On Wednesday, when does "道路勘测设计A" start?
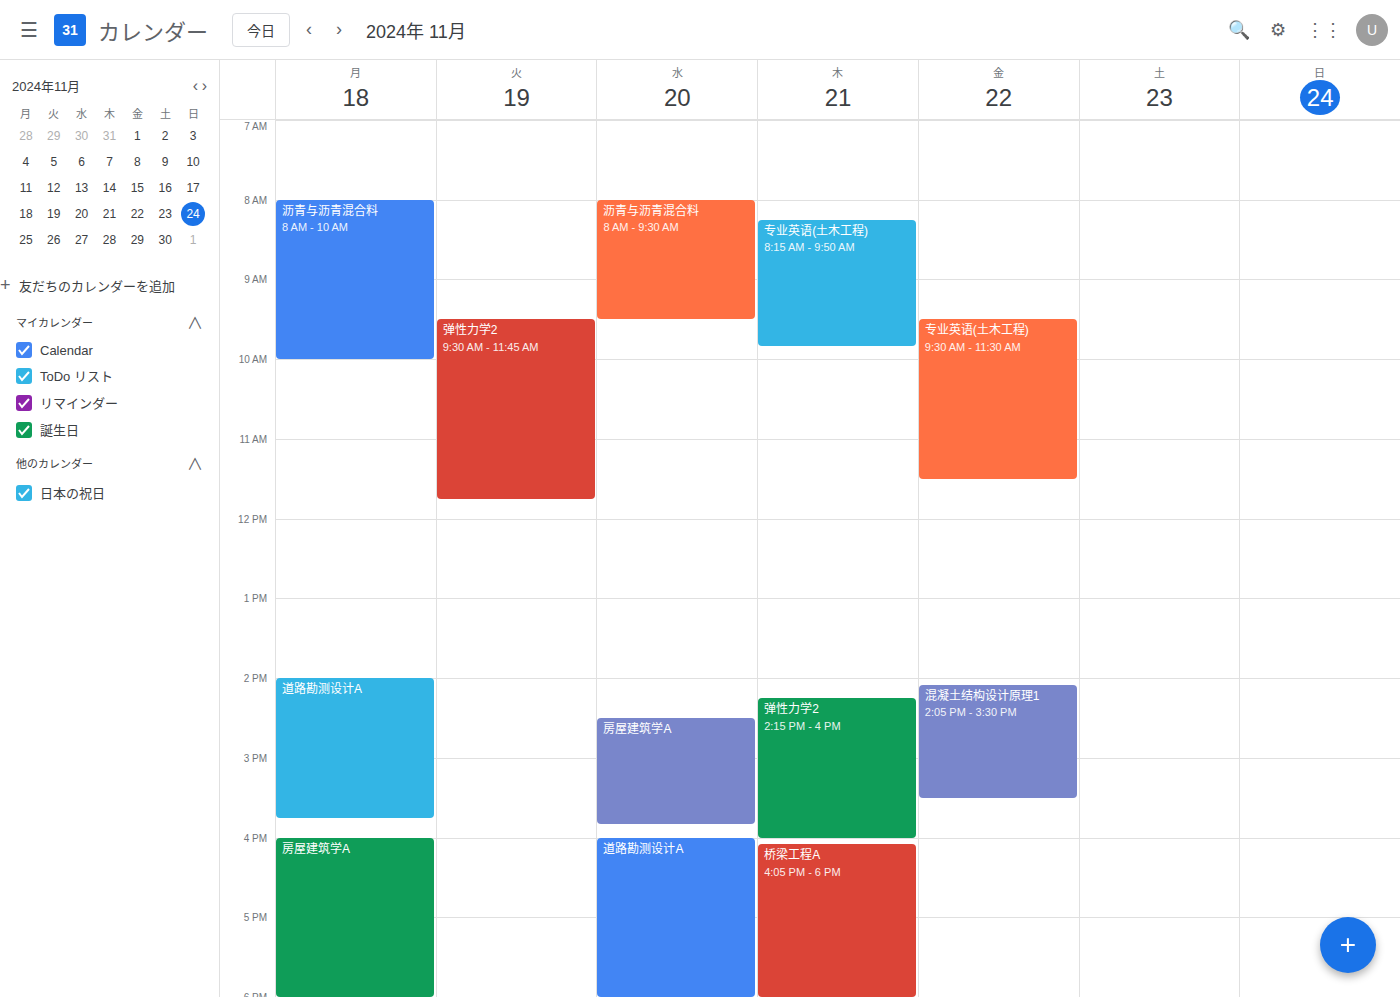
16:00